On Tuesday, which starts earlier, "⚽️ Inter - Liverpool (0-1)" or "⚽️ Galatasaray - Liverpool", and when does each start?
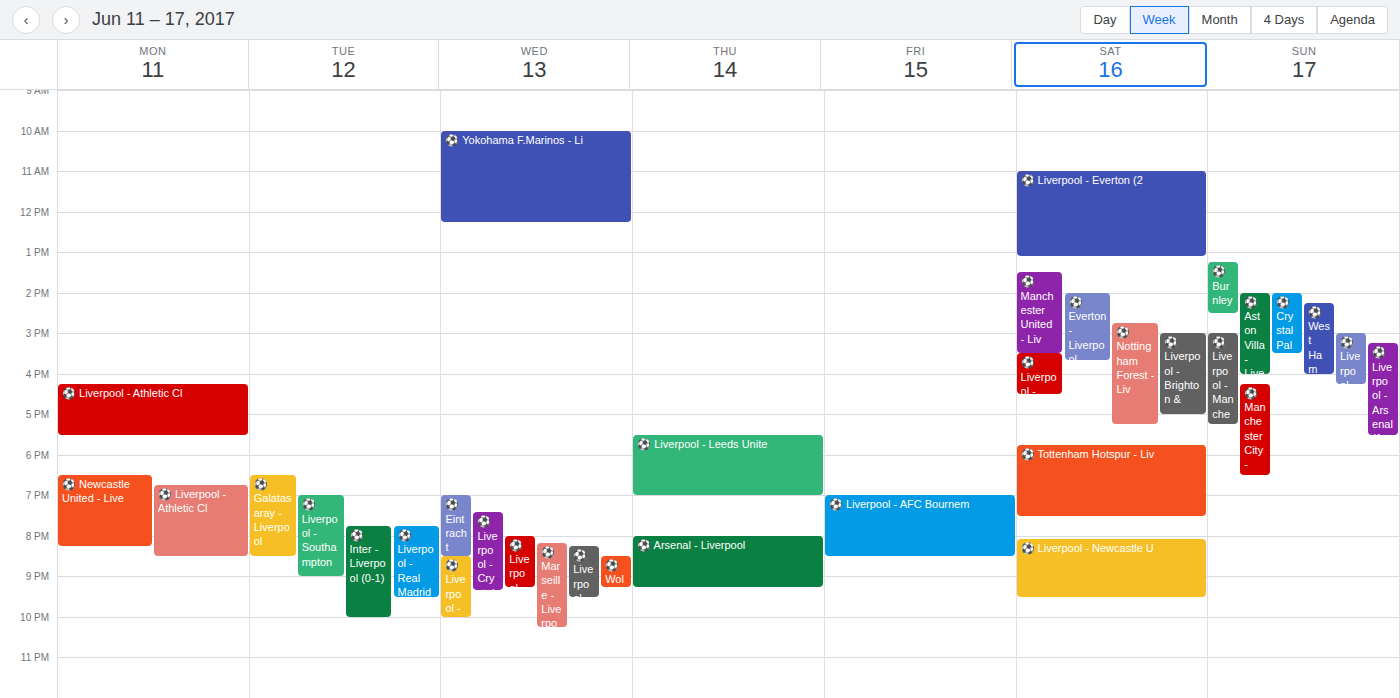
"⚽️ Galatasaray - Liverpool" 6:30 PM; "⚽️ Inter - Liverpool (0-1)" 7:45 PM.